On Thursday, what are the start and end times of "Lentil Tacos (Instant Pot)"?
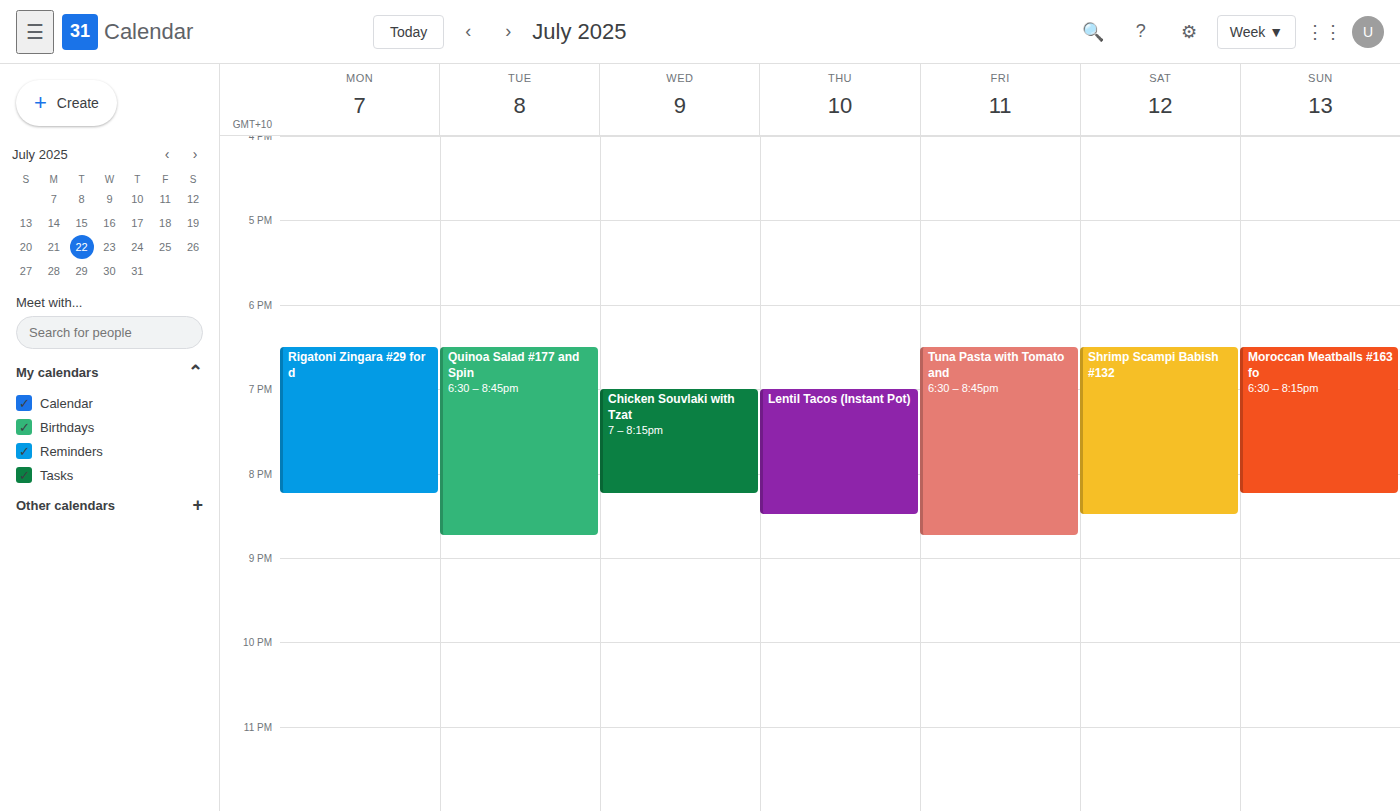
7:00 PM to 8:30 PM